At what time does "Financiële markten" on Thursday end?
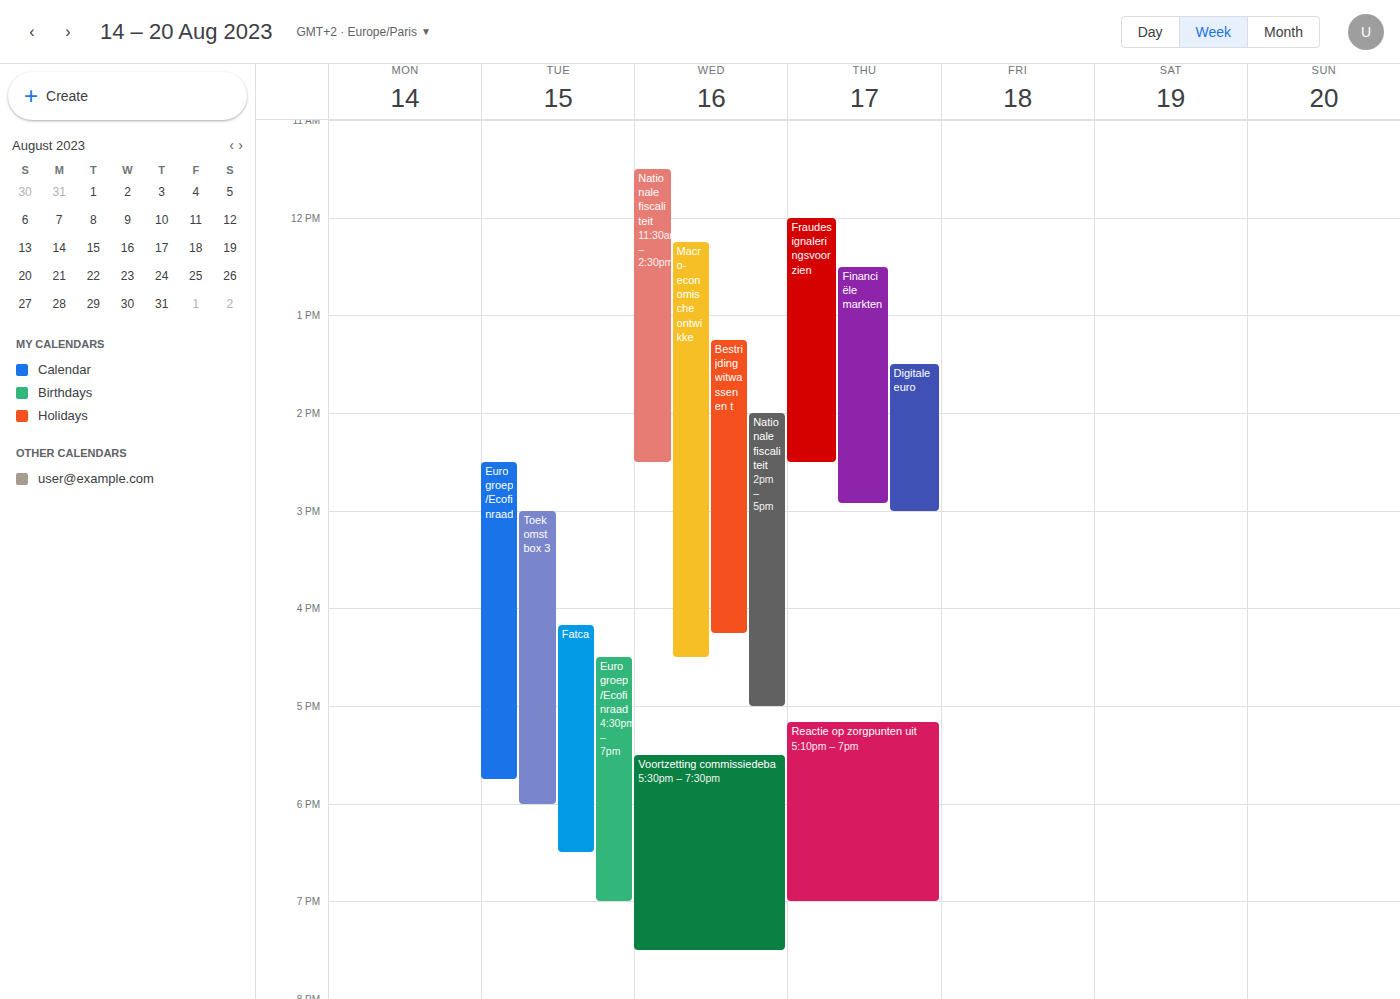
14:55